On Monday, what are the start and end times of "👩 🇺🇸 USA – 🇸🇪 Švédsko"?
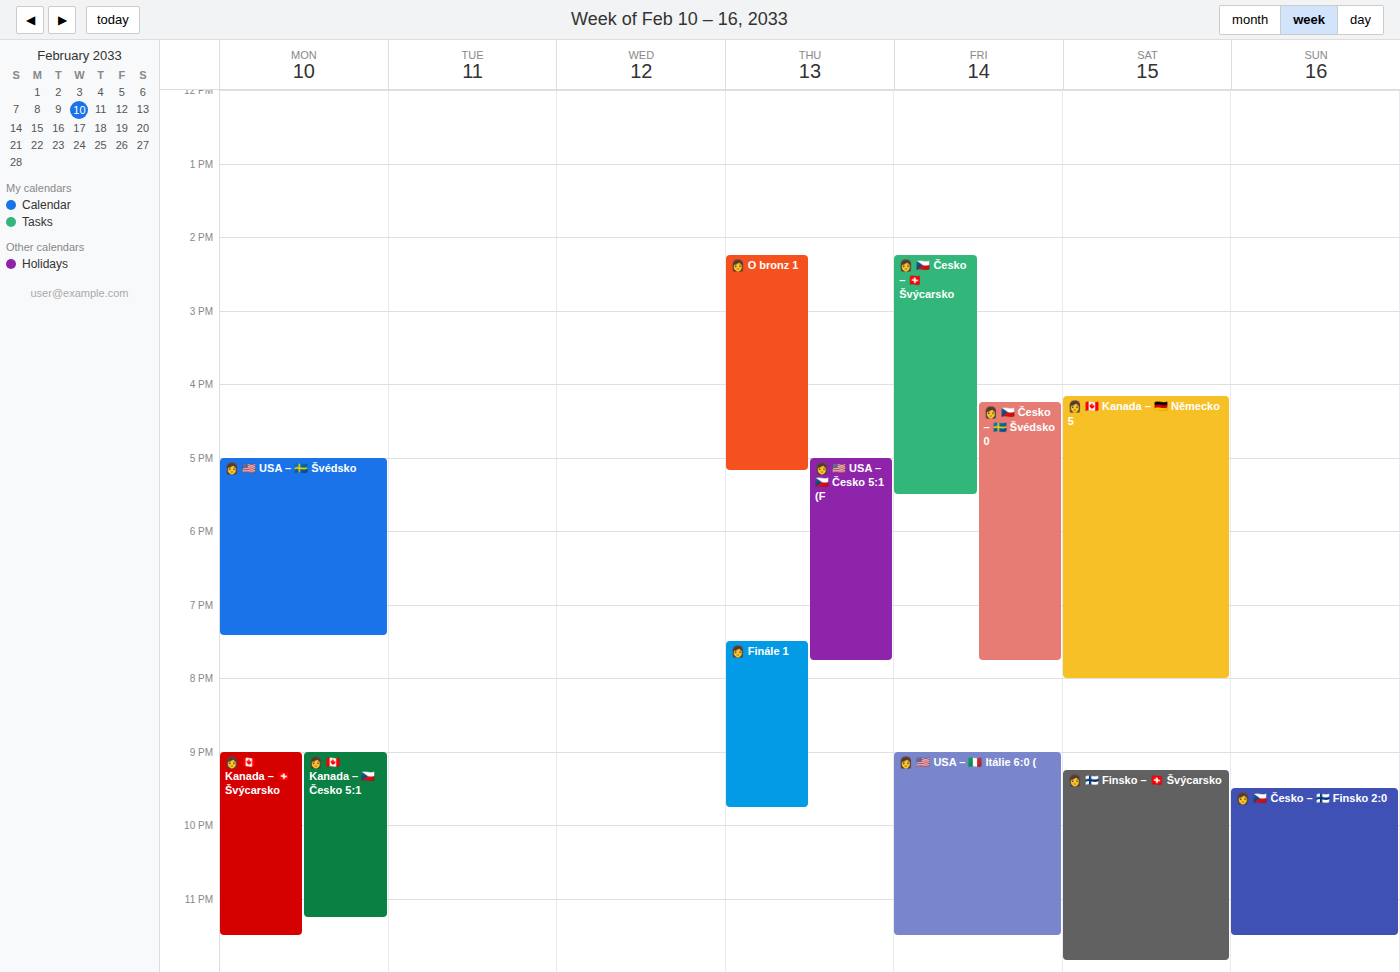
5:00 PM to 7:25 PM